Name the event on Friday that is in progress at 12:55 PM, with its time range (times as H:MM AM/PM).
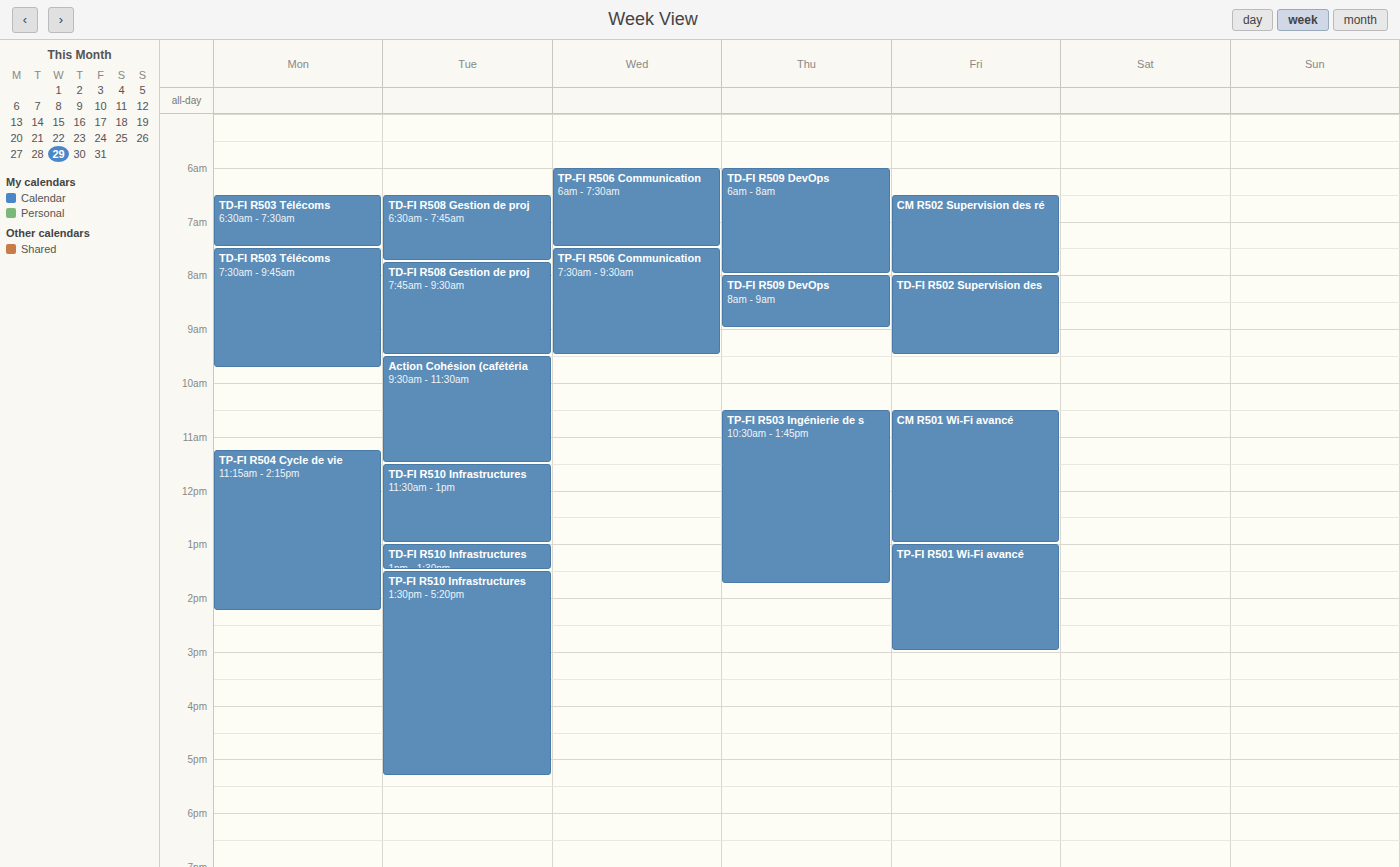
"CM R501 Wi-Fi avancé", 10:30 AM to 1:00 PM